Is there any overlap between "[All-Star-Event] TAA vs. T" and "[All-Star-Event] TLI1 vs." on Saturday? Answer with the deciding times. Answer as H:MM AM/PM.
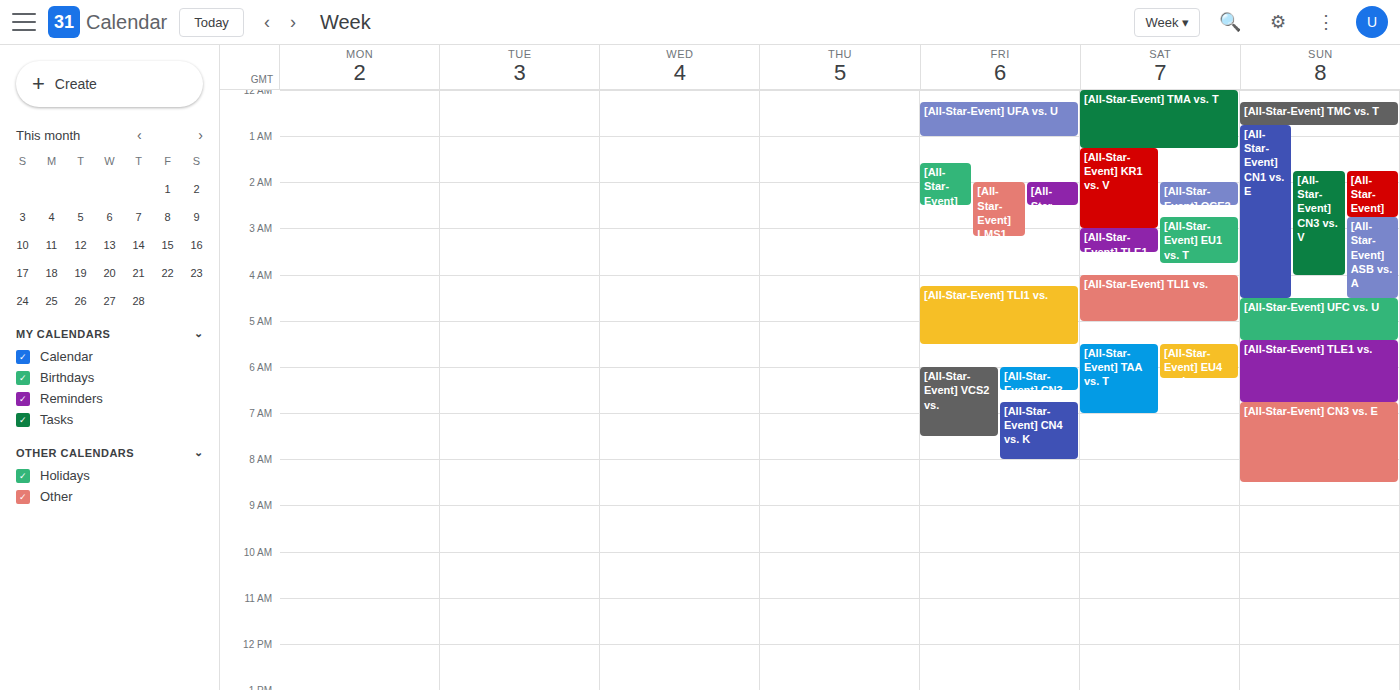
"[All-Star-Event] TLI1 vs." ends at 5:00 AM and "[All-Star-Event] TAA vs. T" starts at 5:30 AM -- no overlap.